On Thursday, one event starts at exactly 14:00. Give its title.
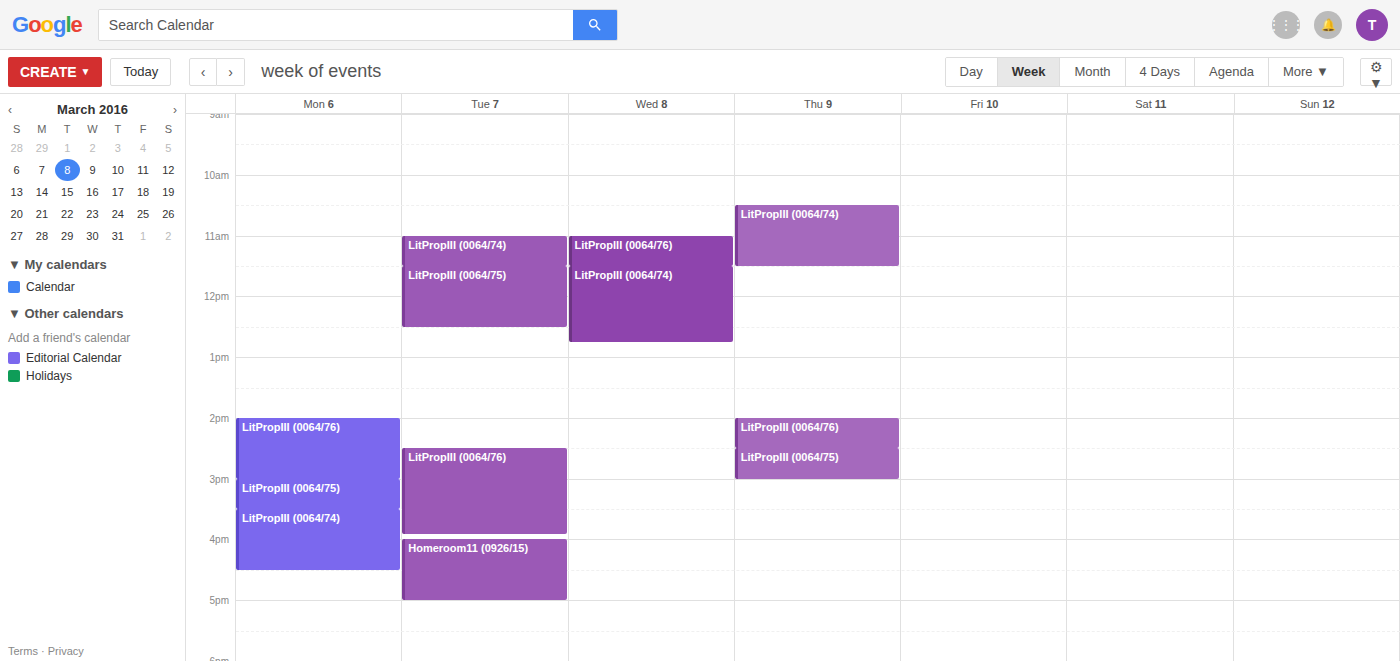
"LitPropIII (0064/76)"